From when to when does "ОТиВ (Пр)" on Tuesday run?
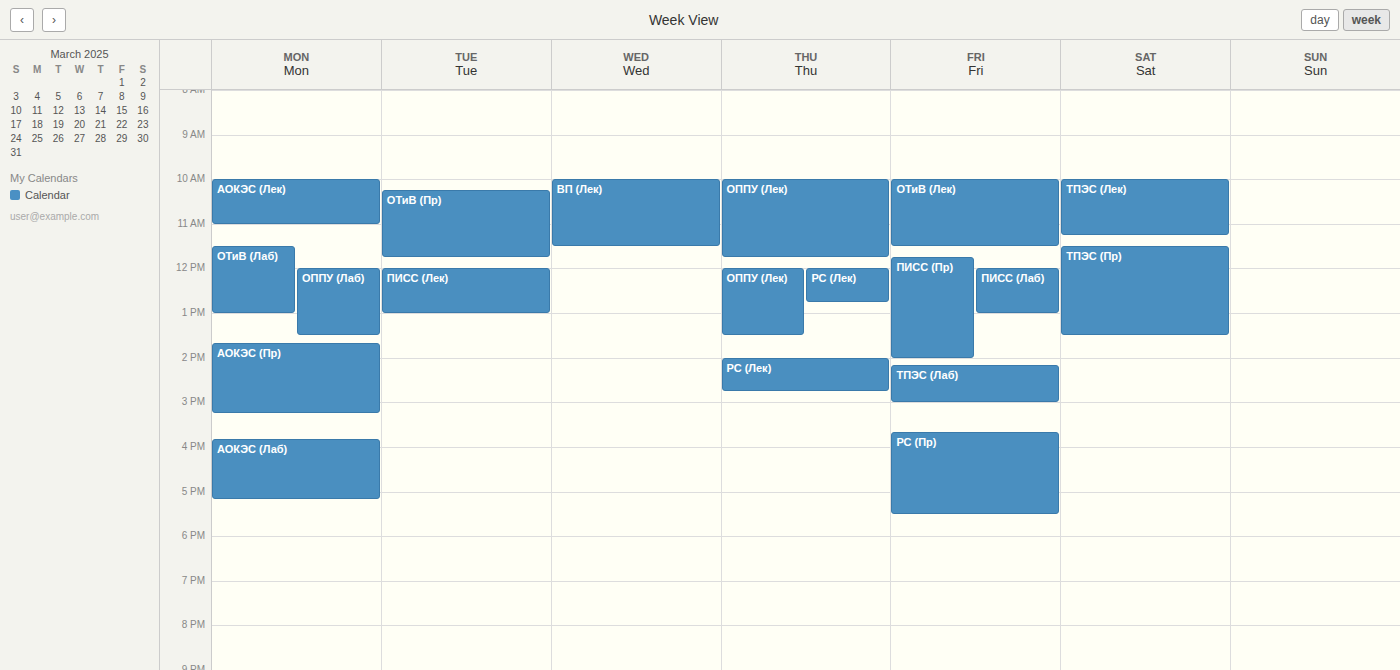
10:15 AM to 11:45 AM